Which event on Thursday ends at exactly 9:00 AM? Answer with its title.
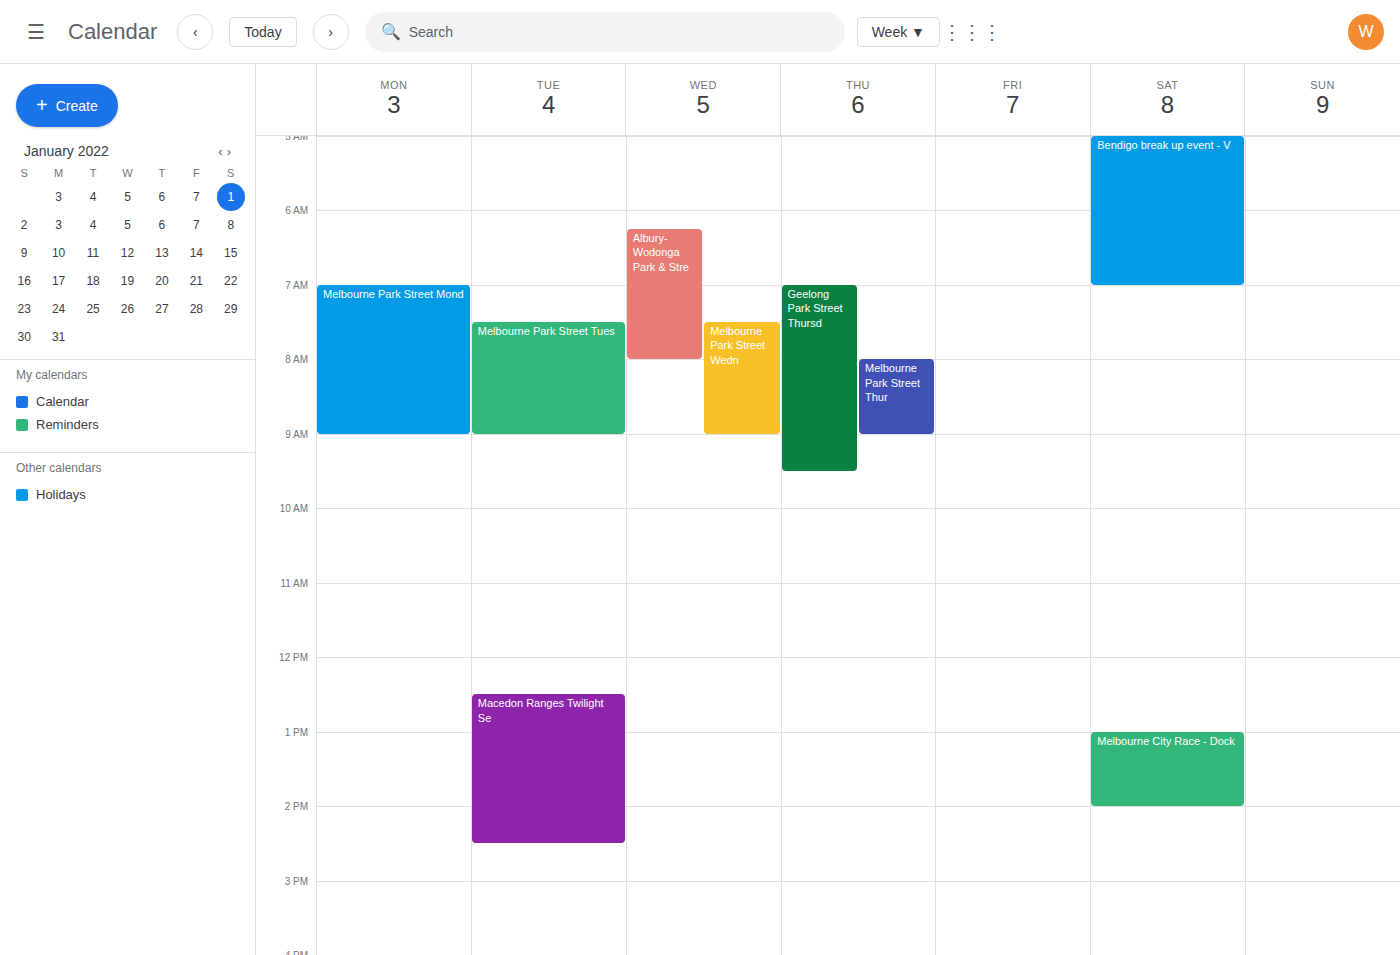
"Melbourne Park Street Thur"